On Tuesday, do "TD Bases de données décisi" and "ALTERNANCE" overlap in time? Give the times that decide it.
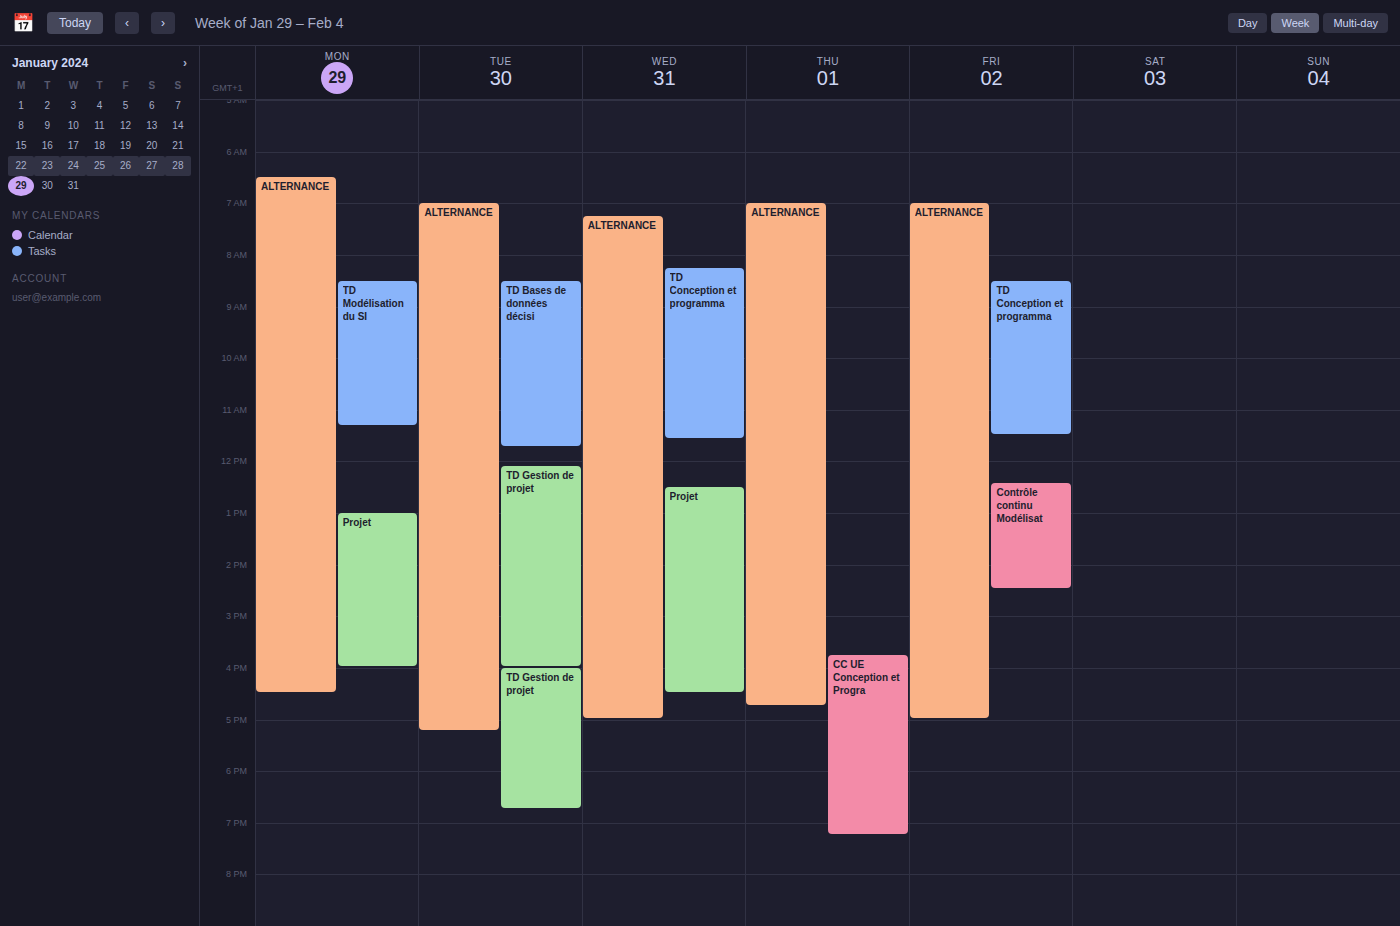
"TD Bases de données décisi" runs 8:30 AM to 11:45 AM, inside "ALTERNANCE" -- they overlap.